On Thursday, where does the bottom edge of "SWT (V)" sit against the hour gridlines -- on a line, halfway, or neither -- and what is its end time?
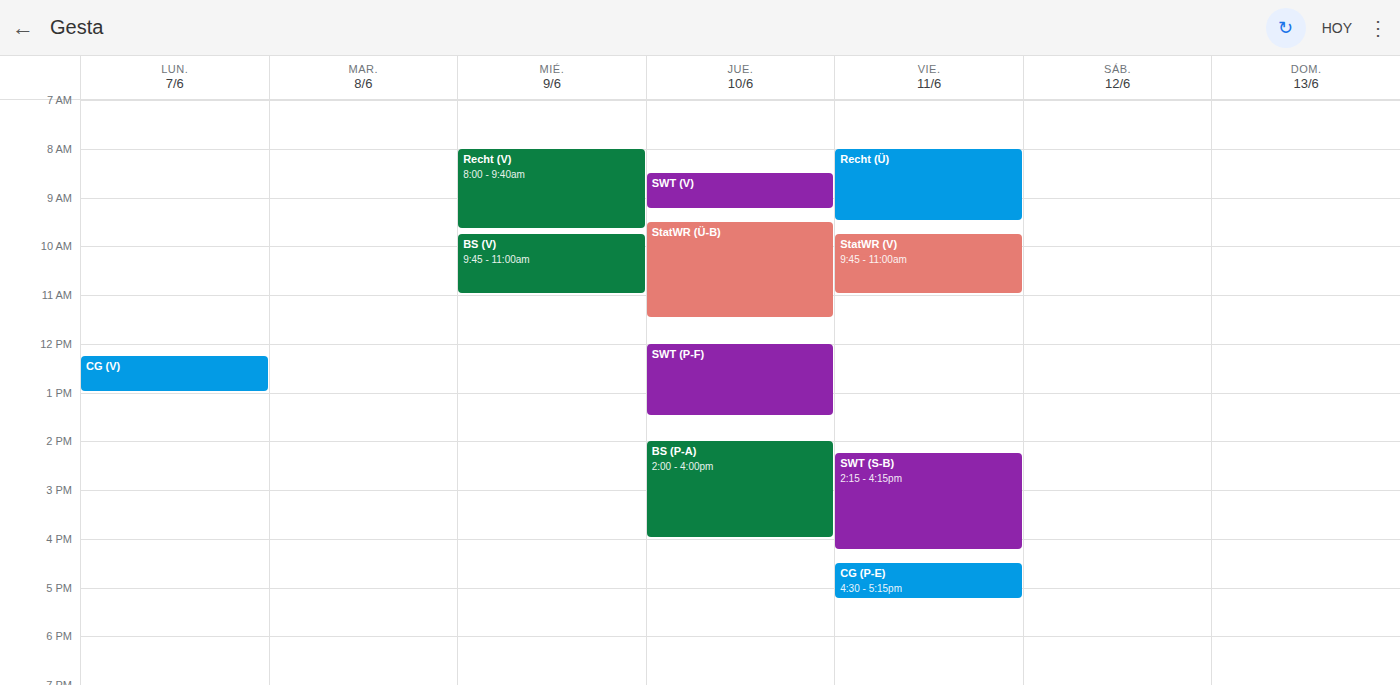
9:15 AM -- neither: a quarter of the way from the 9 AM line to the 10 AM line.